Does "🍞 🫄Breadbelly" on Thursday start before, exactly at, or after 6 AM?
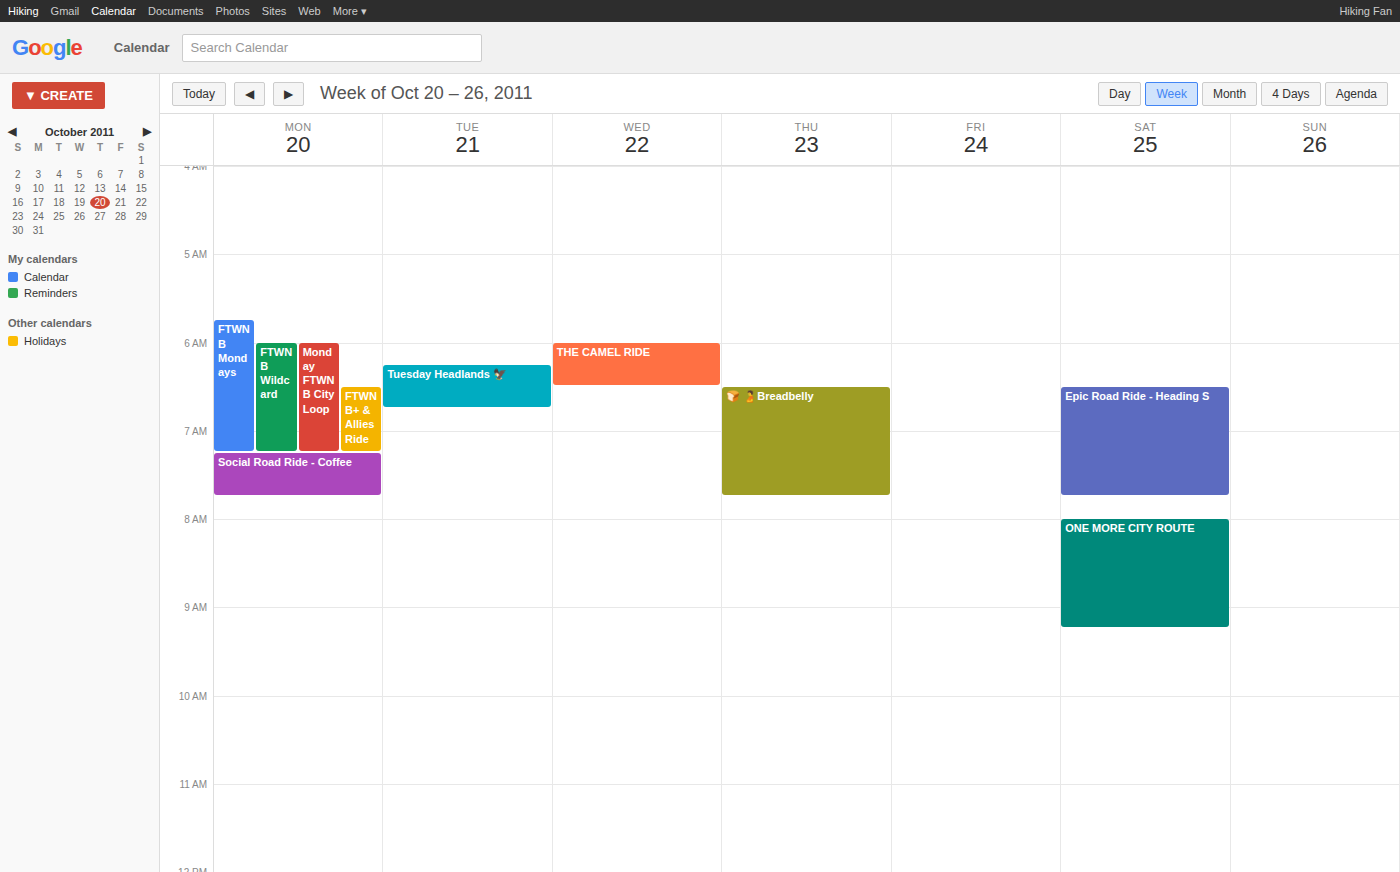
6:30 AM -- after 6 AM, 30 minutes below the 6 AM line.